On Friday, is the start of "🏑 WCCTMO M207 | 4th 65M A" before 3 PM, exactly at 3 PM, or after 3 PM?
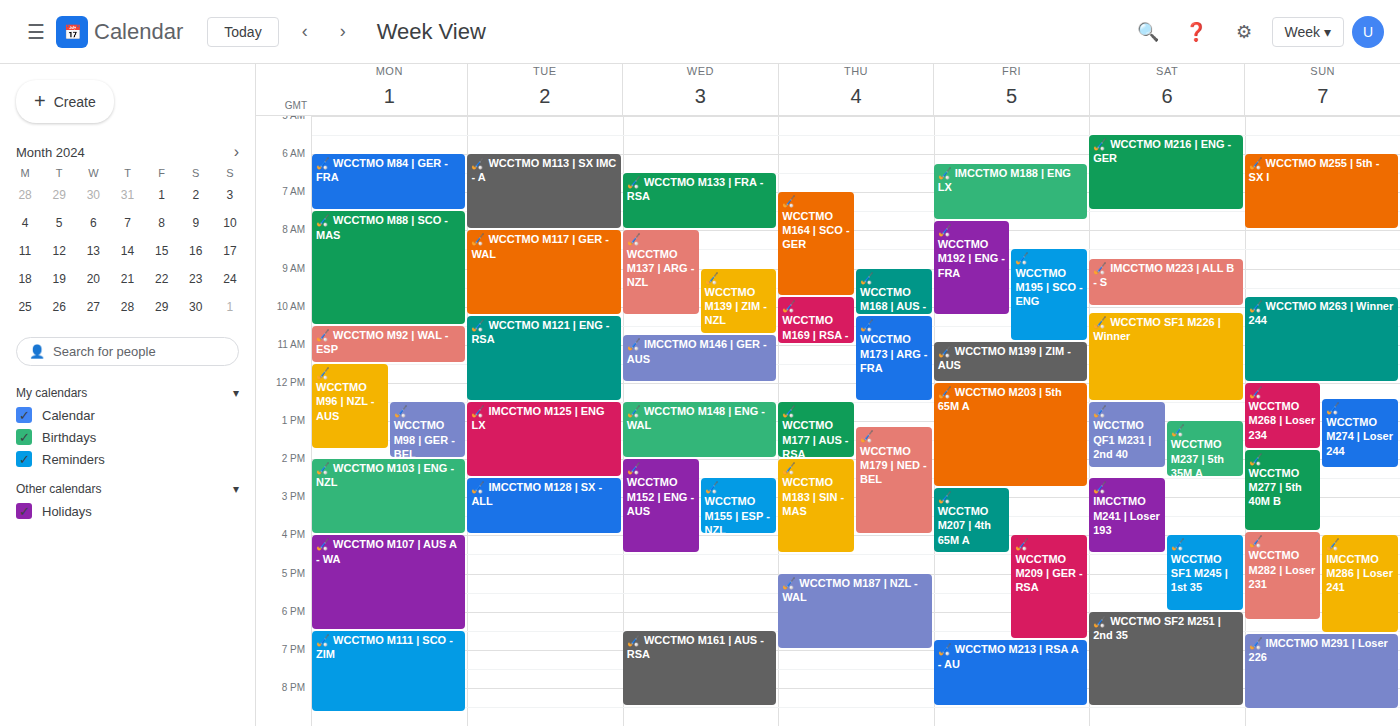
2:45 PM -- before 3 PM, 15 minutes above the 3 PM line.